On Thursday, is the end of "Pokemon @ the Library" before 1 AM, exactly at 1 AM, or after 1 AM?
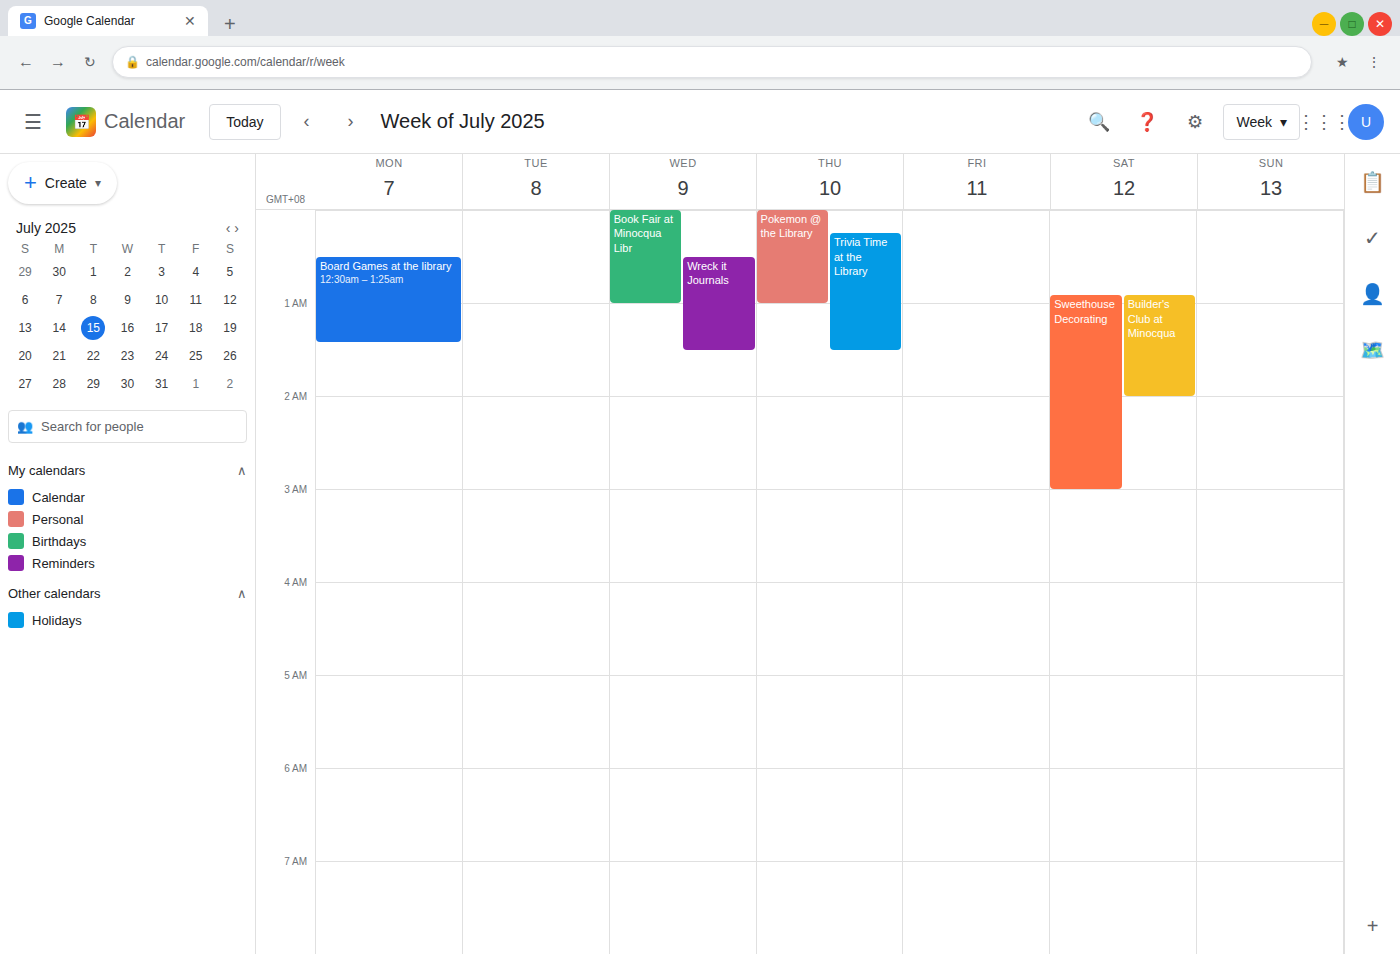
1:00 AM -- exactly at 1 AM, on the 1 AM line.